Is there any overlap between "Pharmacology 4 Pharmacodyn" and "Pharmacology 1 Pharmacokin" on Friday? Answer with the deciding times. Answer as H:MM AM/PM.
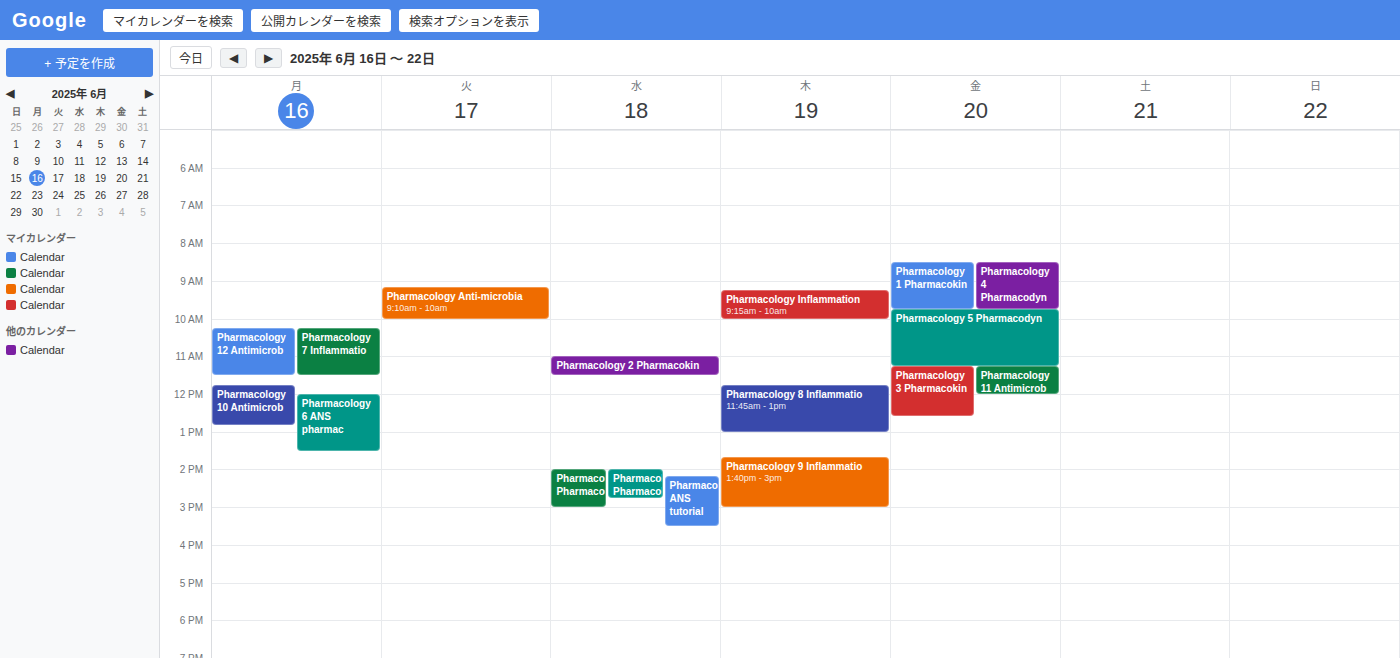
"Pharmacology 1 Pharmacokin" runs 8:30 AM to 9:45 AM, inside "Pharmacology 4 Pharmacodyn" -- they overlap.